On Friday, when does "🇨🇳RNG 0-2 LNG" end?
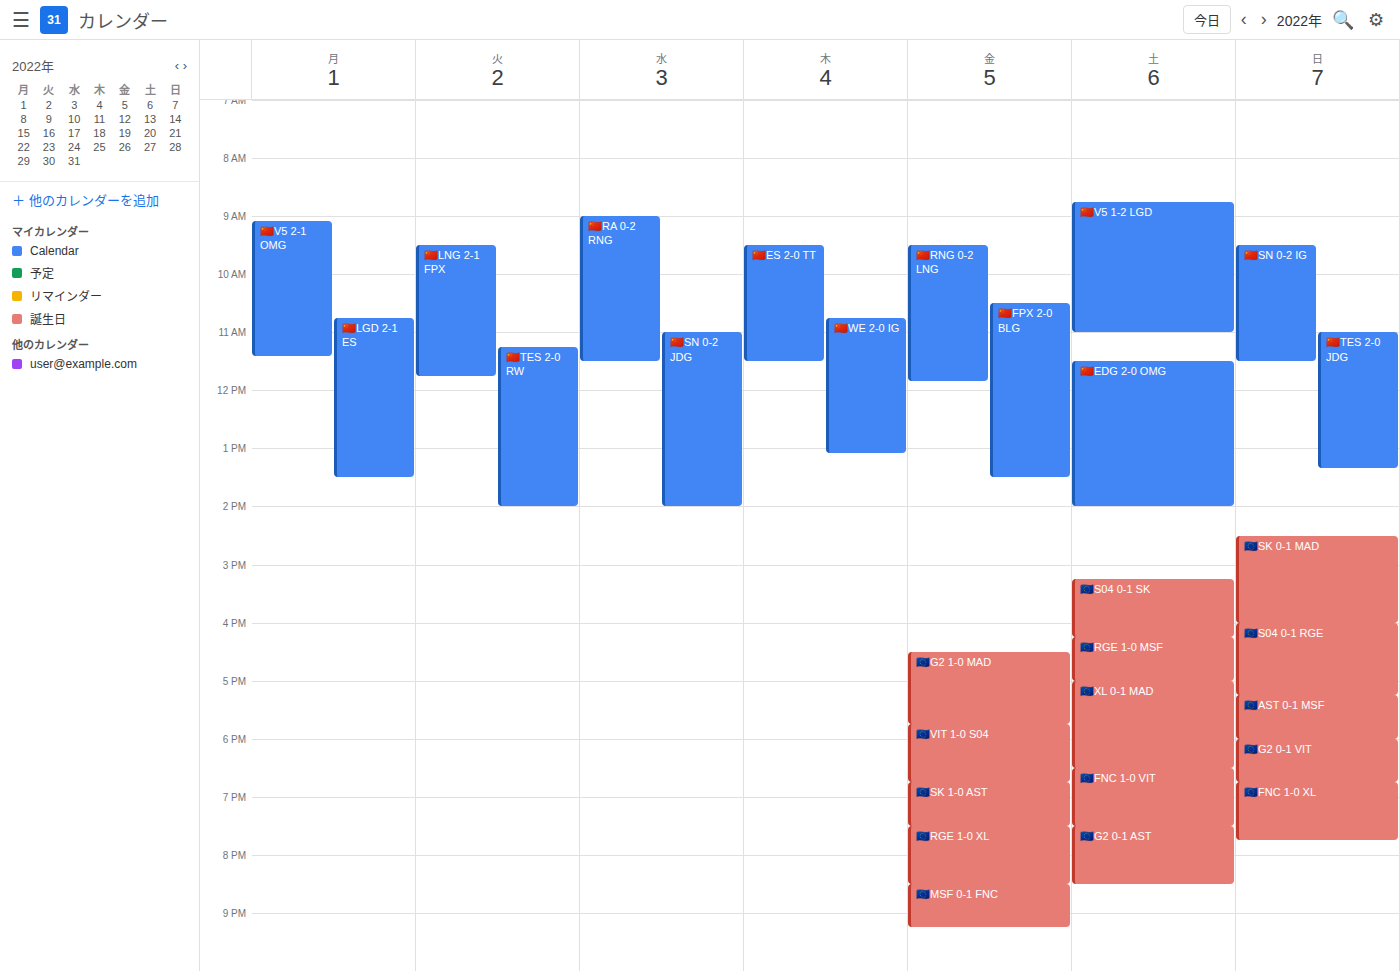
11:50